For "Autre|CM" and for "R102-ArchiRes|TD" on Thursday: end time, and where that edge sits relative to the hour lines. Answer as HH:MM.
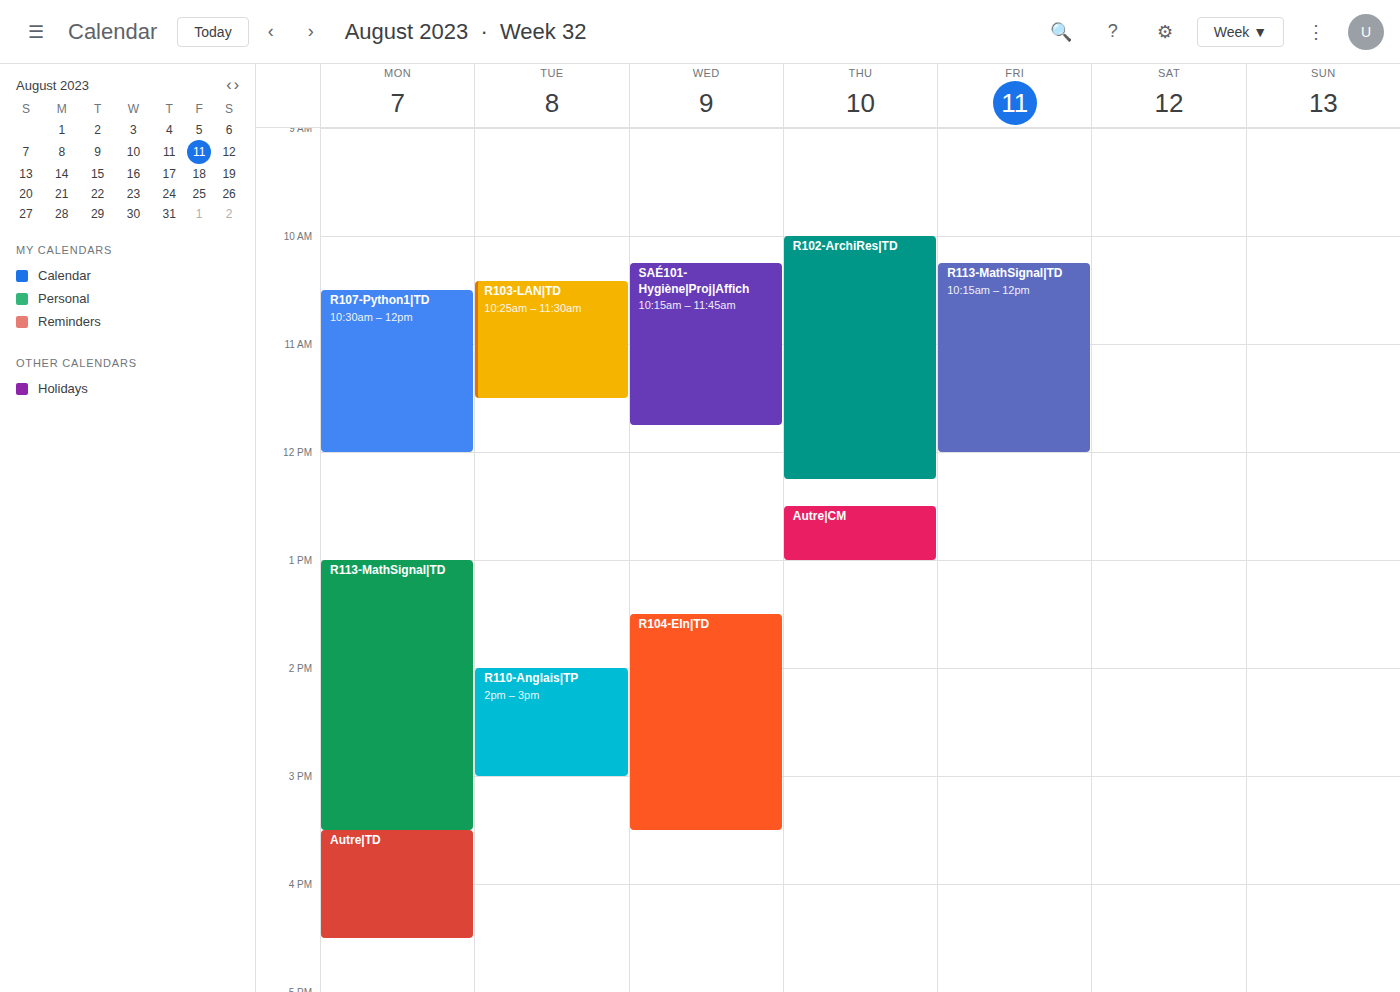
"Autre|CM": 13:00, exactly on the 13:00 line. "R102-ArchiRes|TD": 12:15, neither: a quarter of the way from the 12:00 line to the 13:00 line.